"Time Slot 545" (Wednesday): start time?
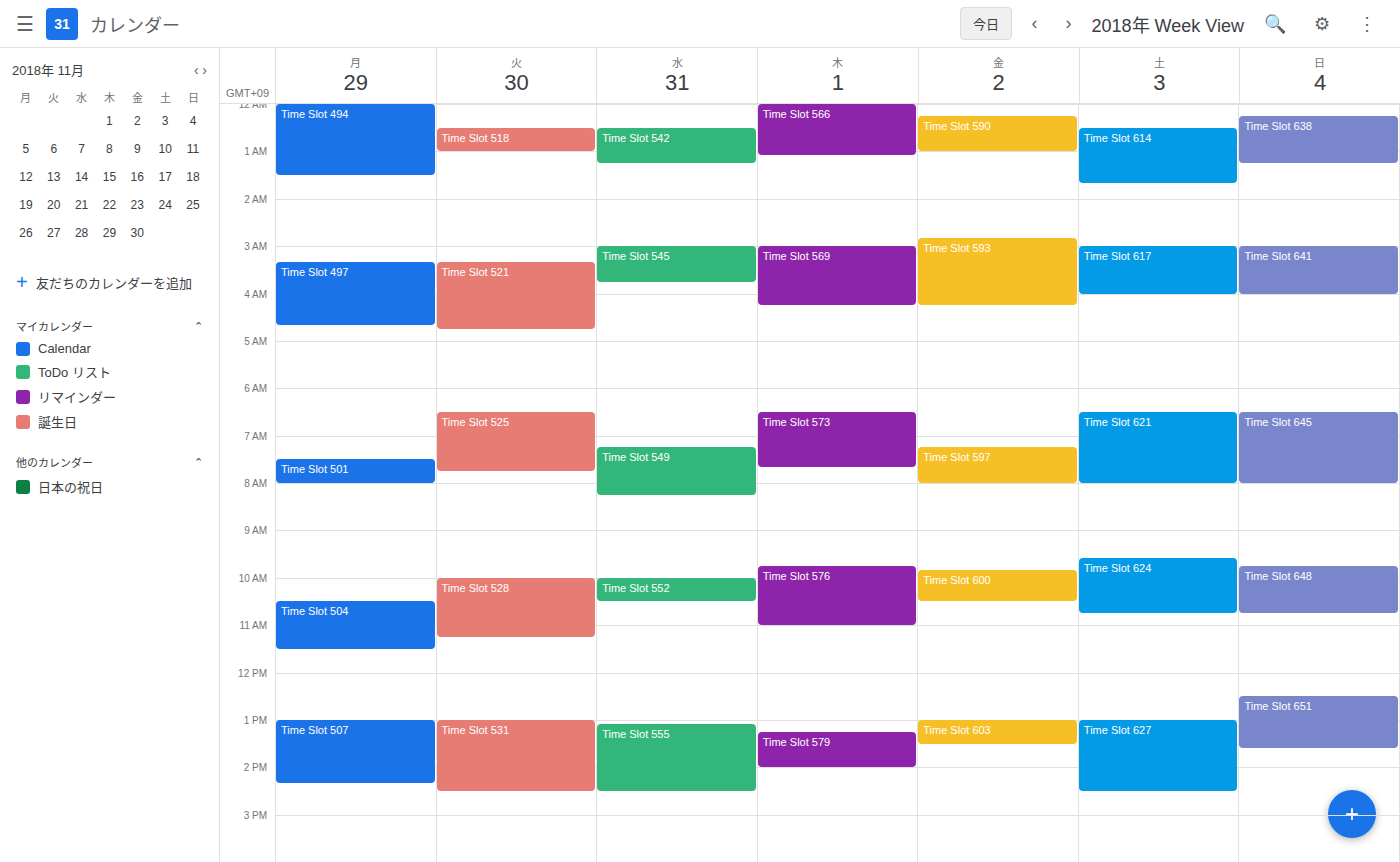
03:00